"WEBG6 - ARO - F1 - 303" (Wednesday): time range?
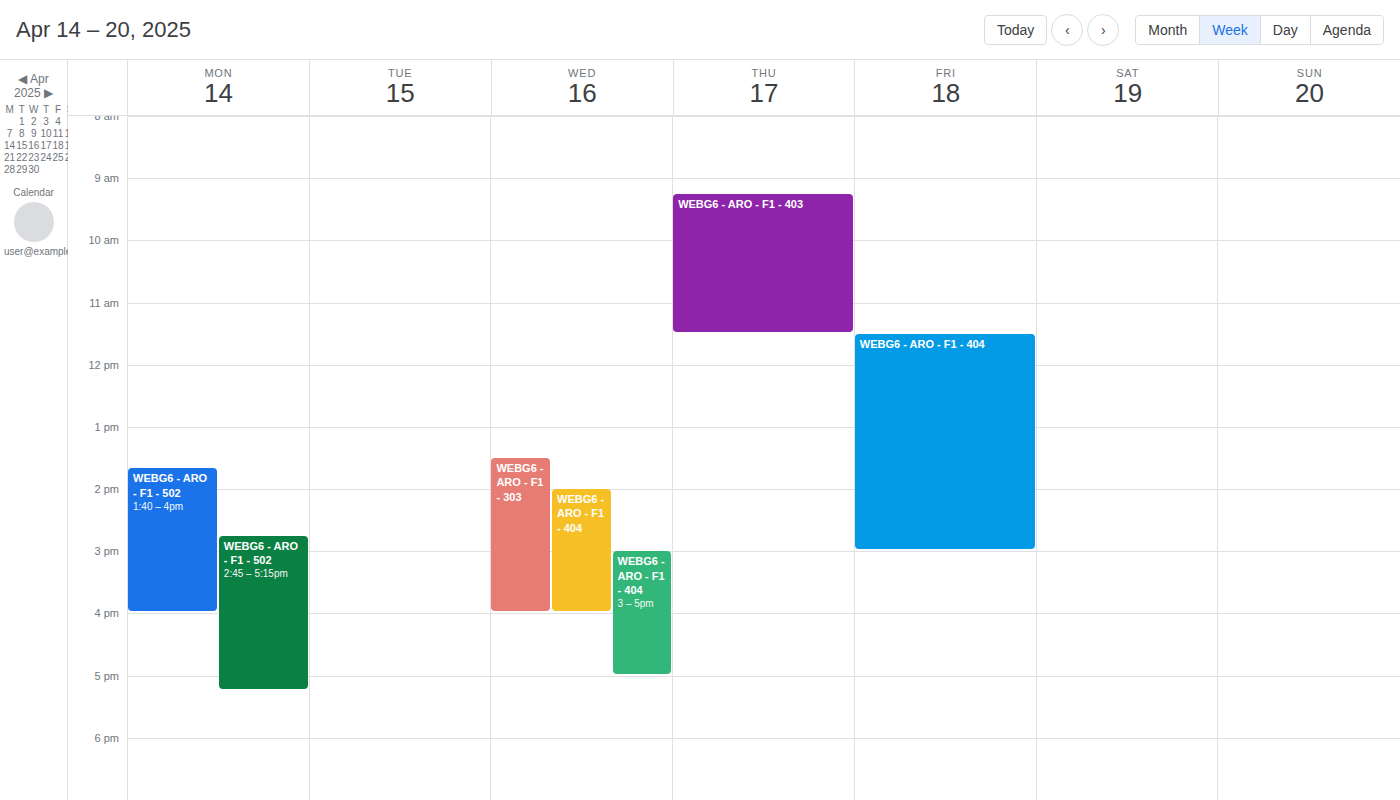
1:30 PM to 4:00 PM